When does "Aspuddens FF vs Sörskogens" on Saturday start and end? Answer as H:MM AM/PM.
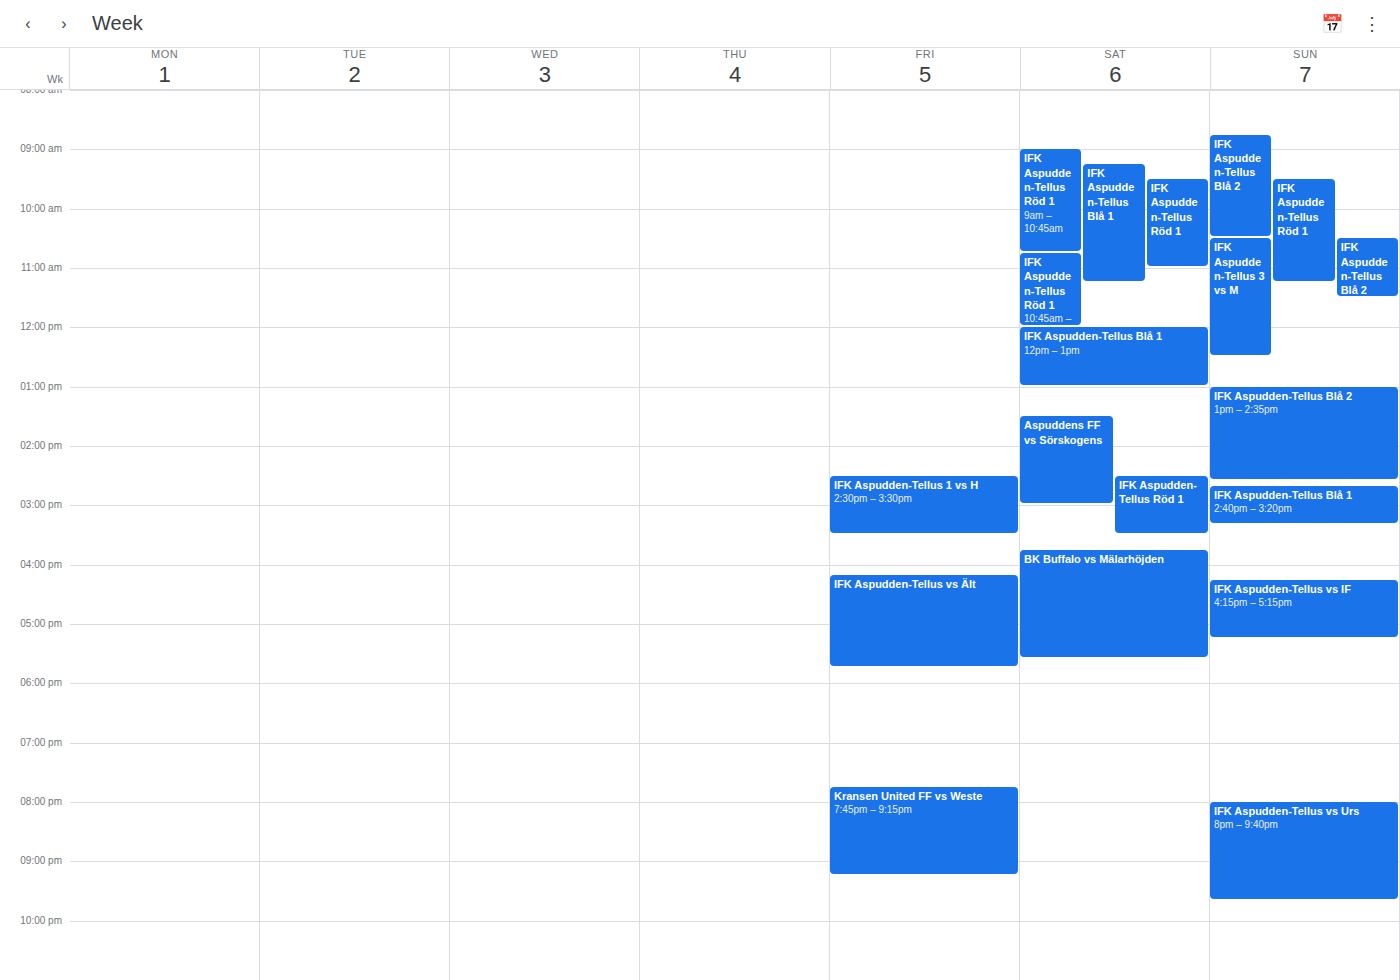
1:30 PM to 3:00 PM